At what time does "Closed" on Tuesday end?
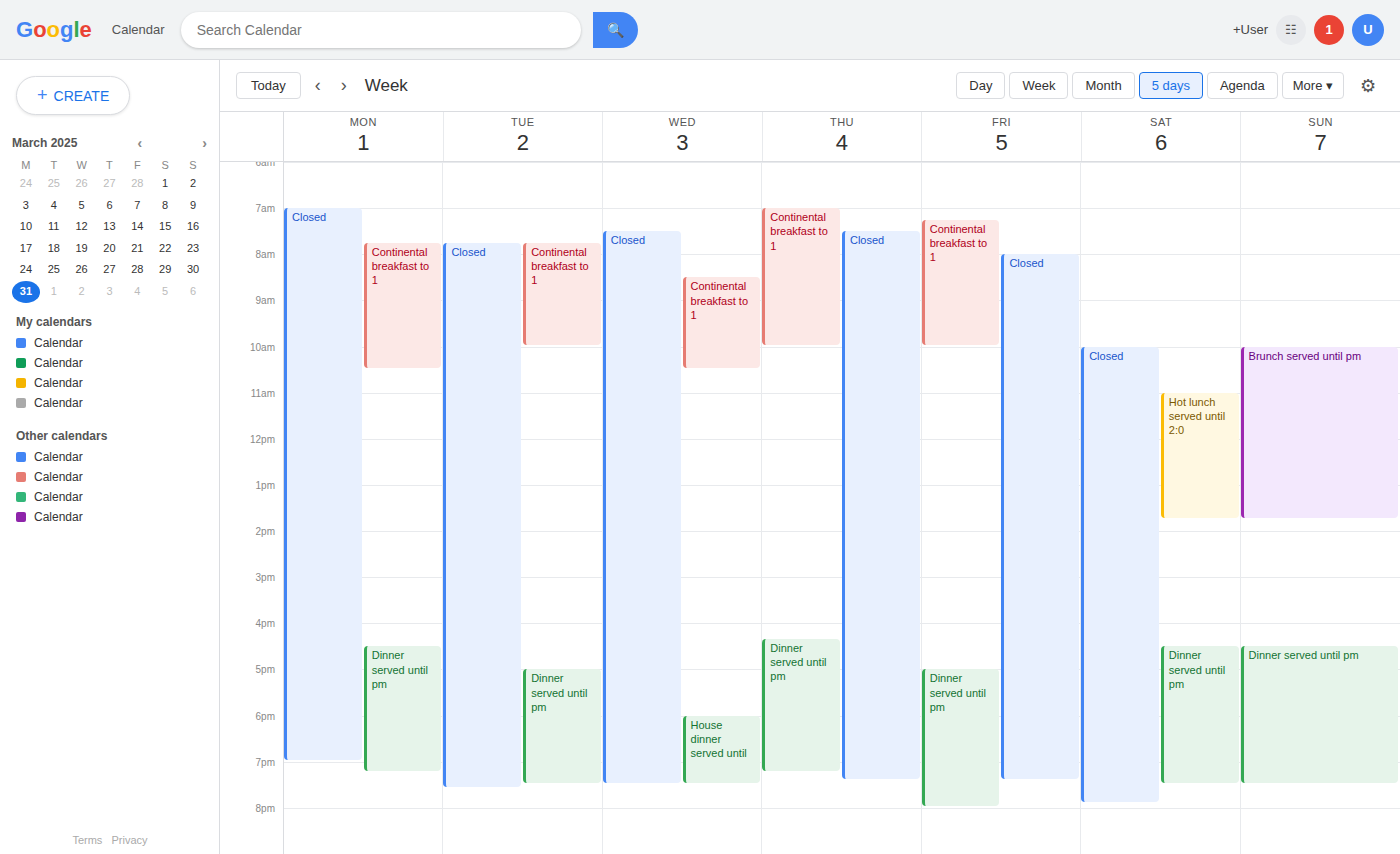
7:35 PM